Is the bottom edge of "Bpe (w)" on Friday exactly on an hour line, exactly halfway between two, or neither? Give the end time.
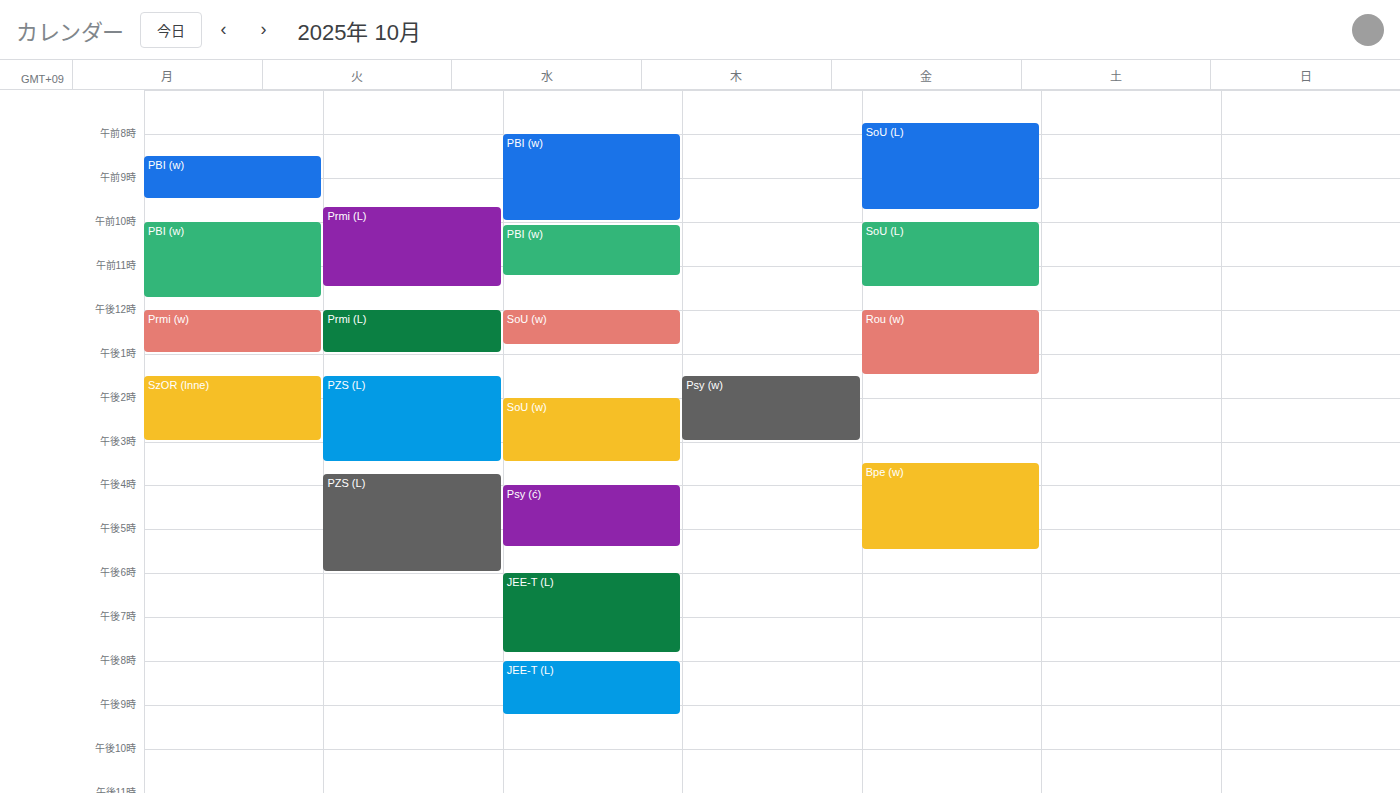
5:30 PM -- halfway between the 5 PM and 6 PM lines.